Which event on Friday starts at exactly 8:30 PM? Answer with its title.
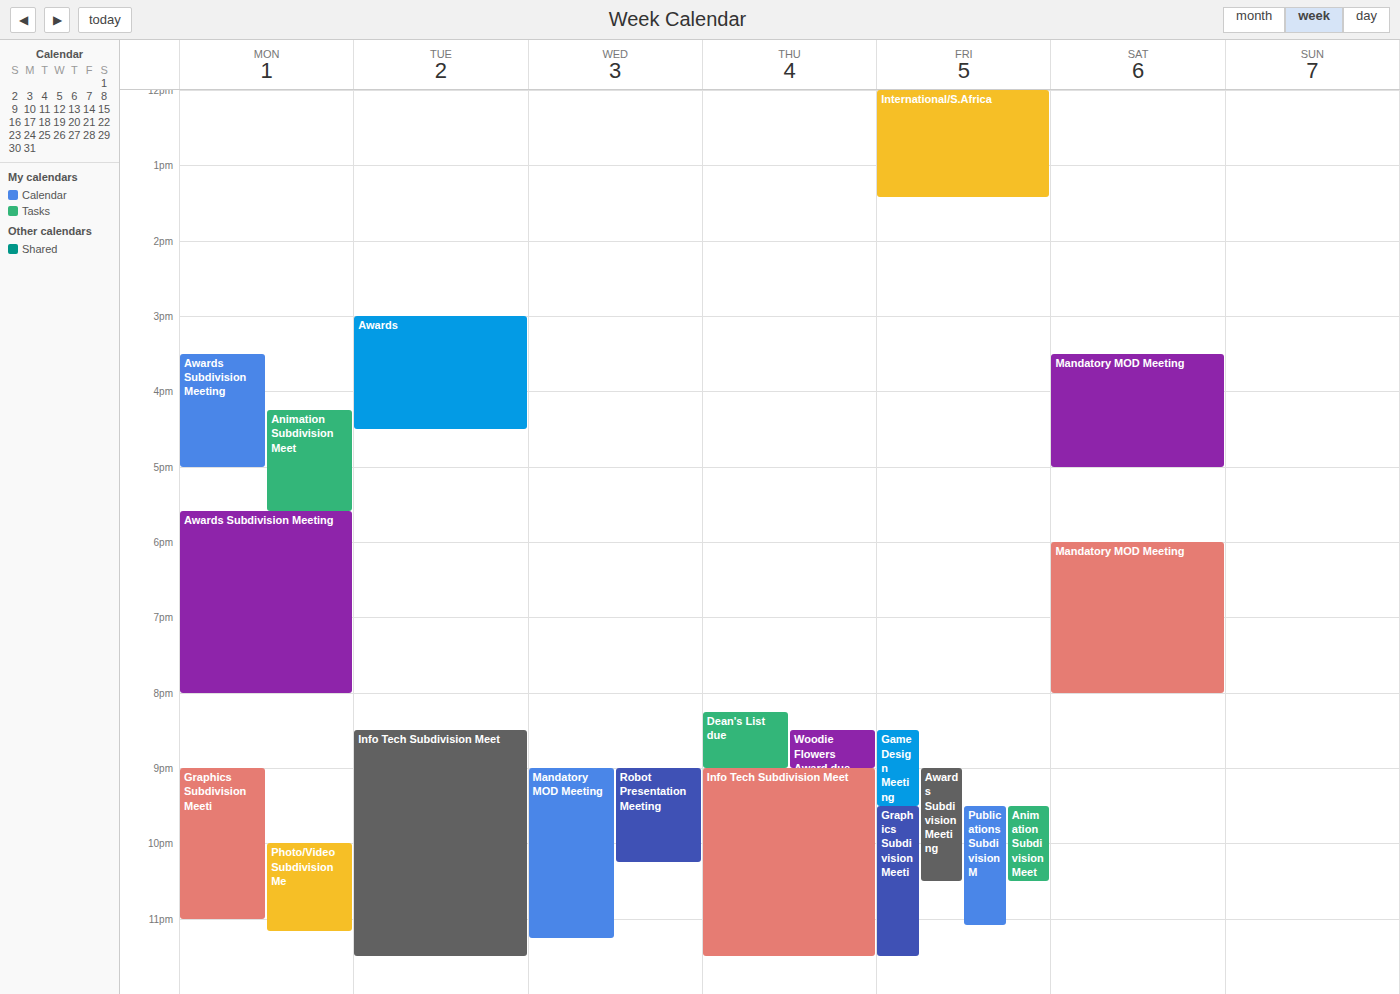
"Game Design Meeting"